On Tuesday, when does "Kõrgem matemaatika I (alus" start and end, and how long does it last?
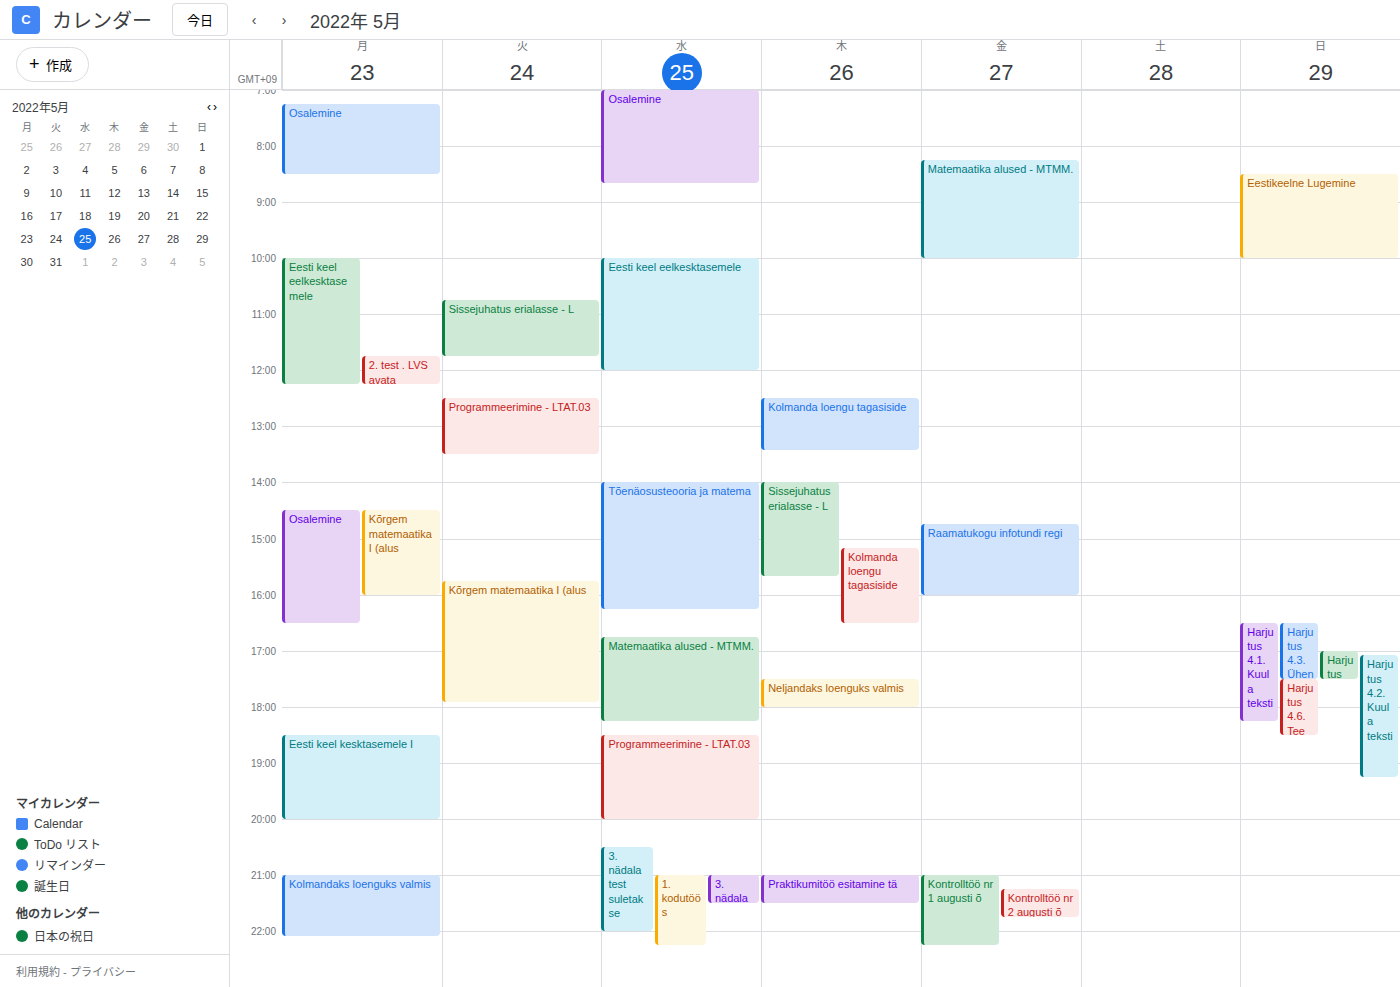
3:45 PM to 5:55 PM, 2 hours 10 minutes